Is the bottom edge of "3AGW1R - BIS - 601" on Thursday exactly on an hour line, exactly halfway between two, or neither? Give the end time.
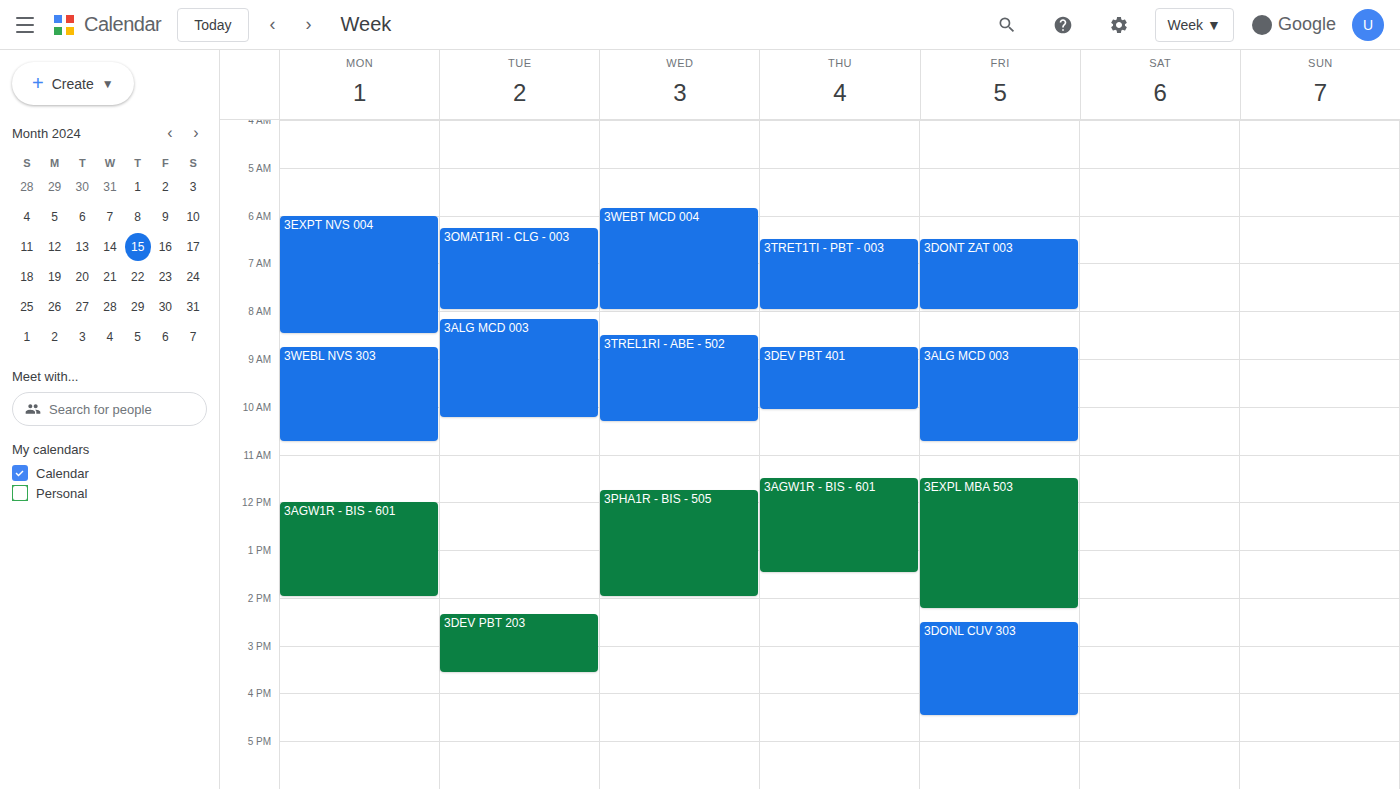
1:30 PM -- halfway between the 1 PM and 2 PM lines.